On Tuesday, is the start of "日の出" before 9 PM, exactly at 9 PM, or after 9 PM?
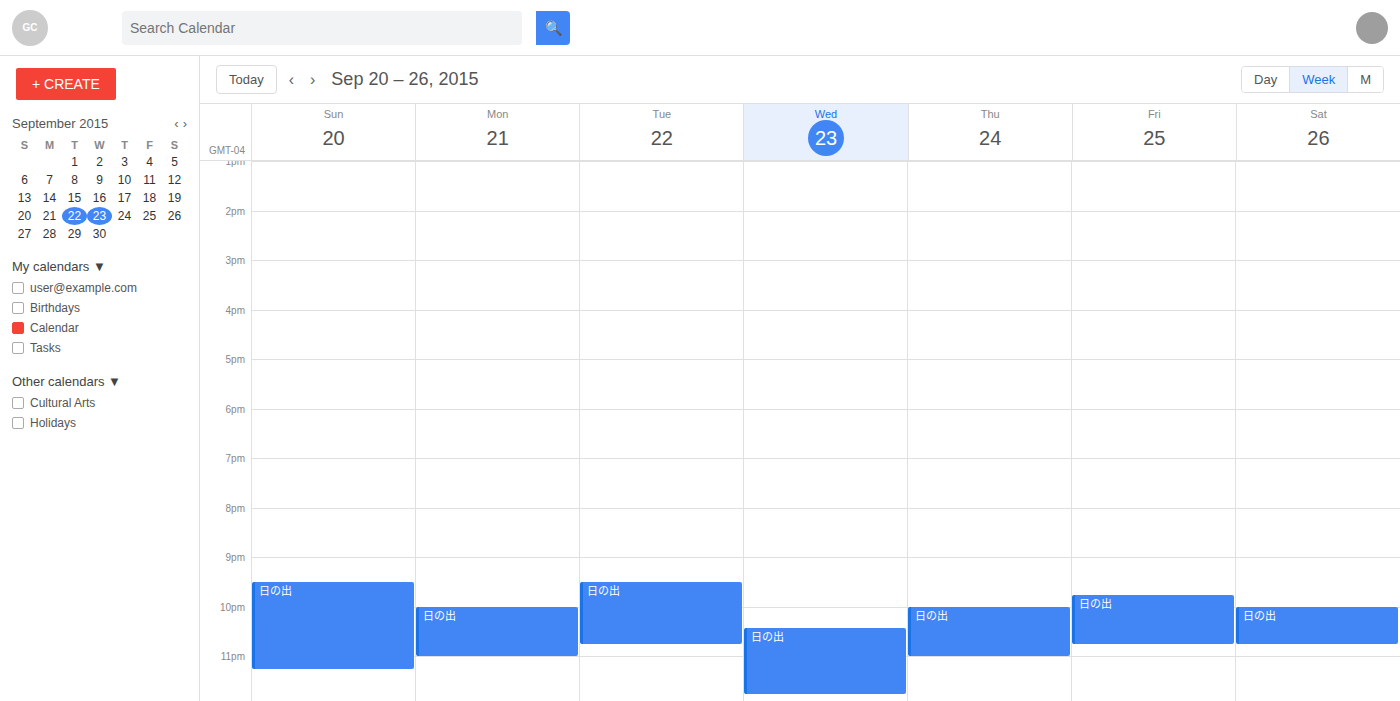
9:30 PM -- after 9 PM, 30 minutes below the 9 PM line.